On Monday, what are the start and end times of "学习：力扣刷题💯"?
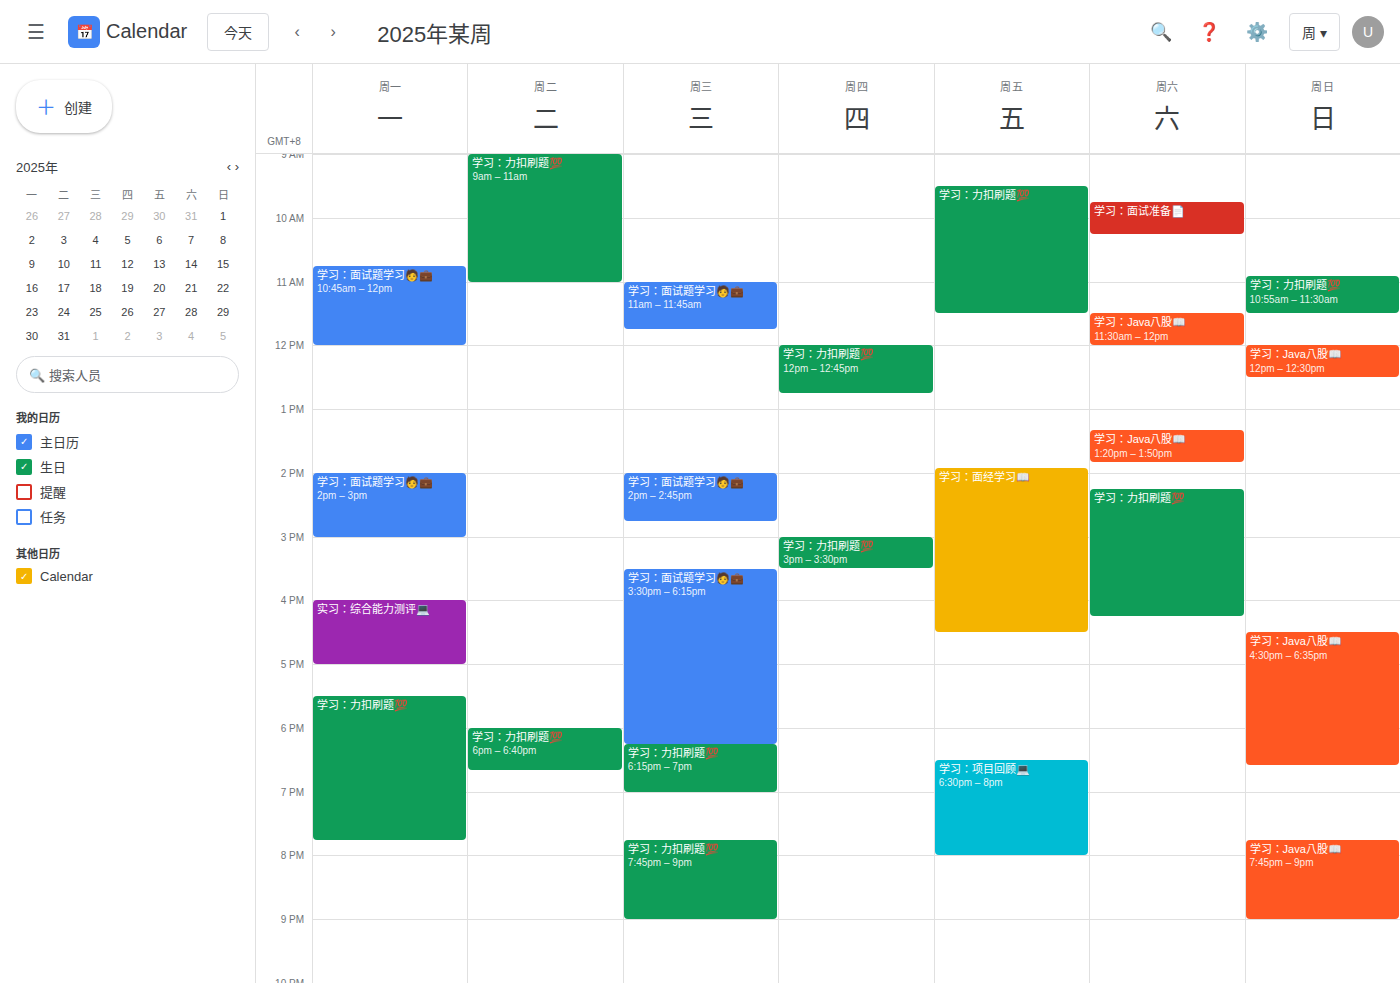
5:30 PM to 7:45 PM